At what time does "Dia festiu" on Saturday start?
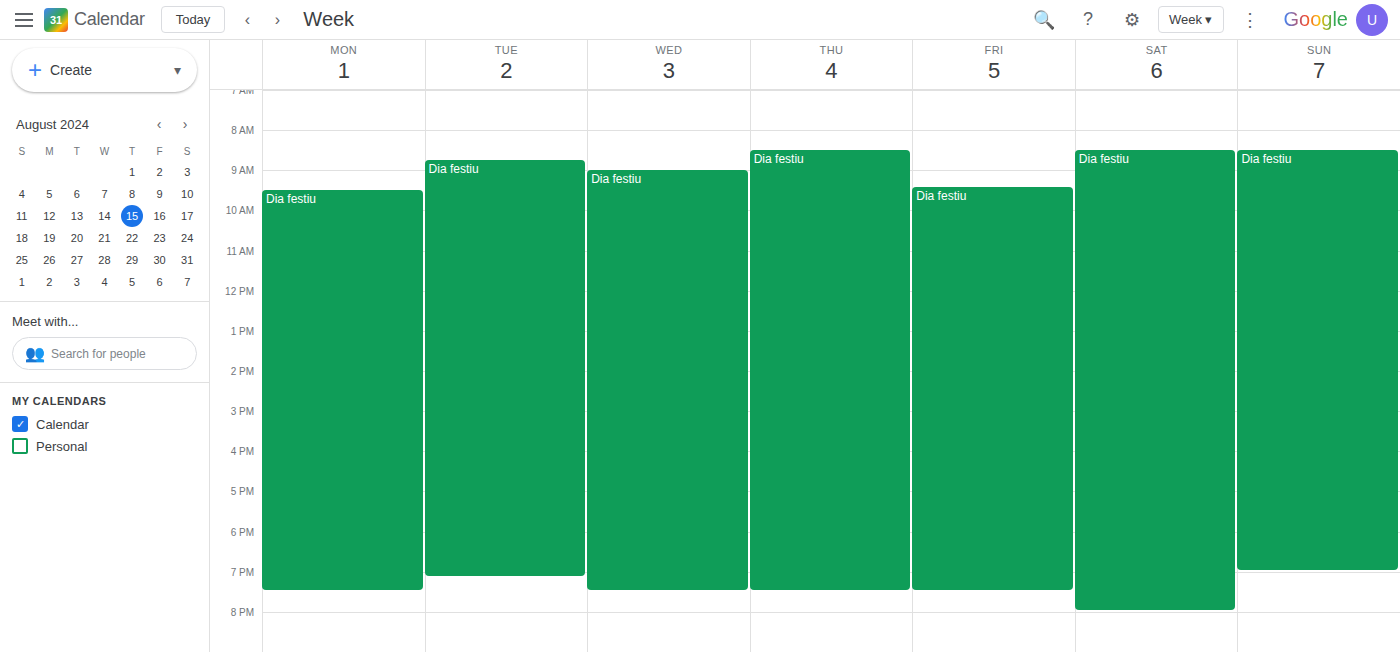
8:30 AM